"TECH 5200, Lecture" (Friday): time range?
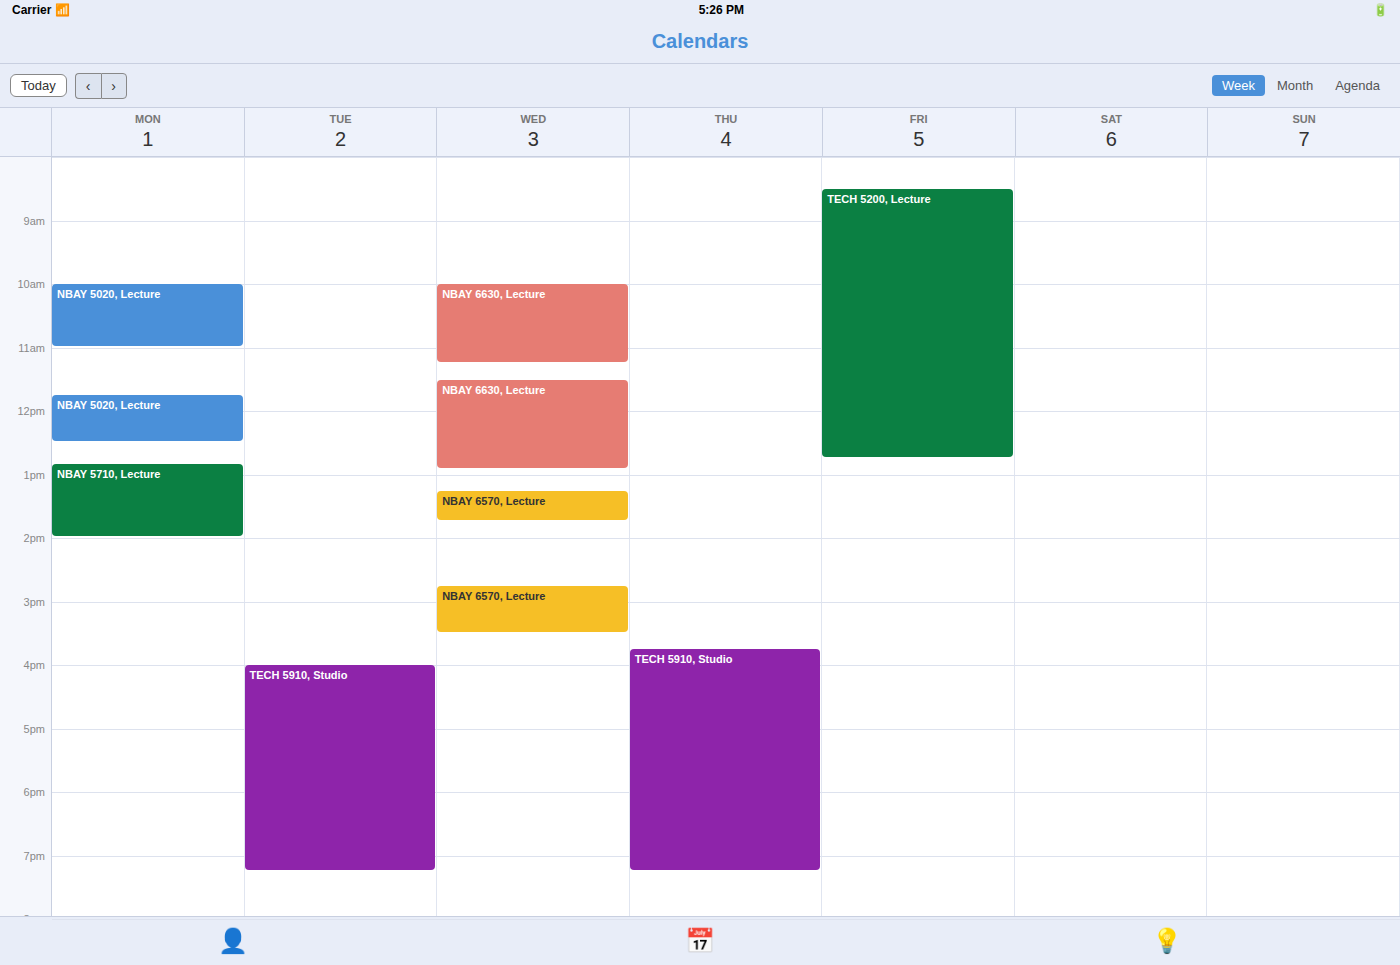
8:30 AM to 12:45 PM